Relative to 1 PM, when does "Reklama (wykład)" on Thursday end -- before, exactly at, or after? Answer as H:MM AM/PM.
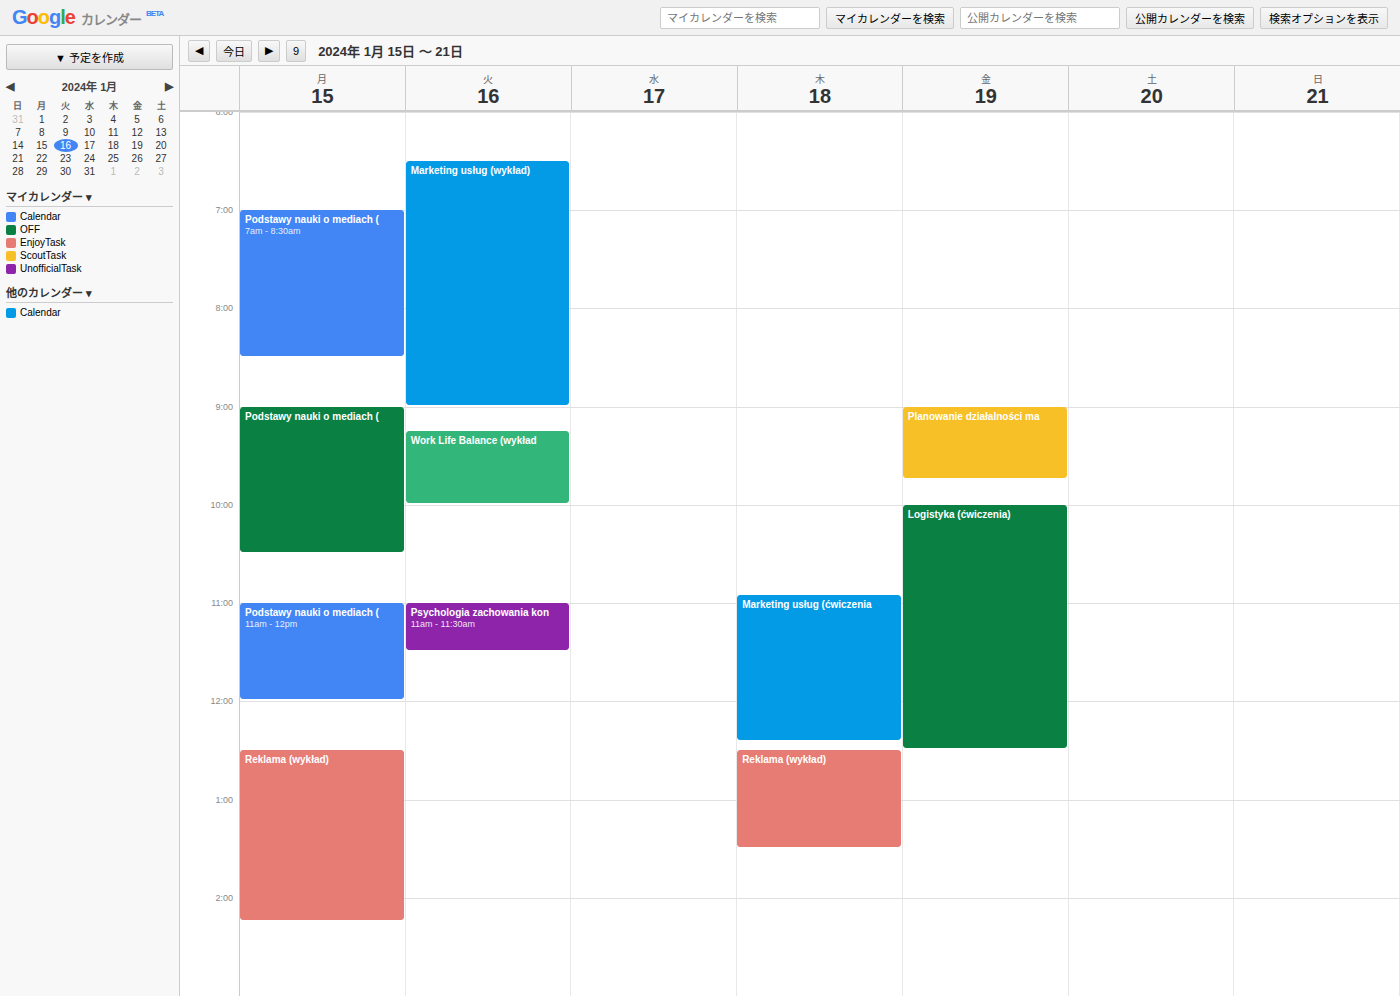
1:30 PM -- after 1 PM, 30 minutes below the 1 PM line.